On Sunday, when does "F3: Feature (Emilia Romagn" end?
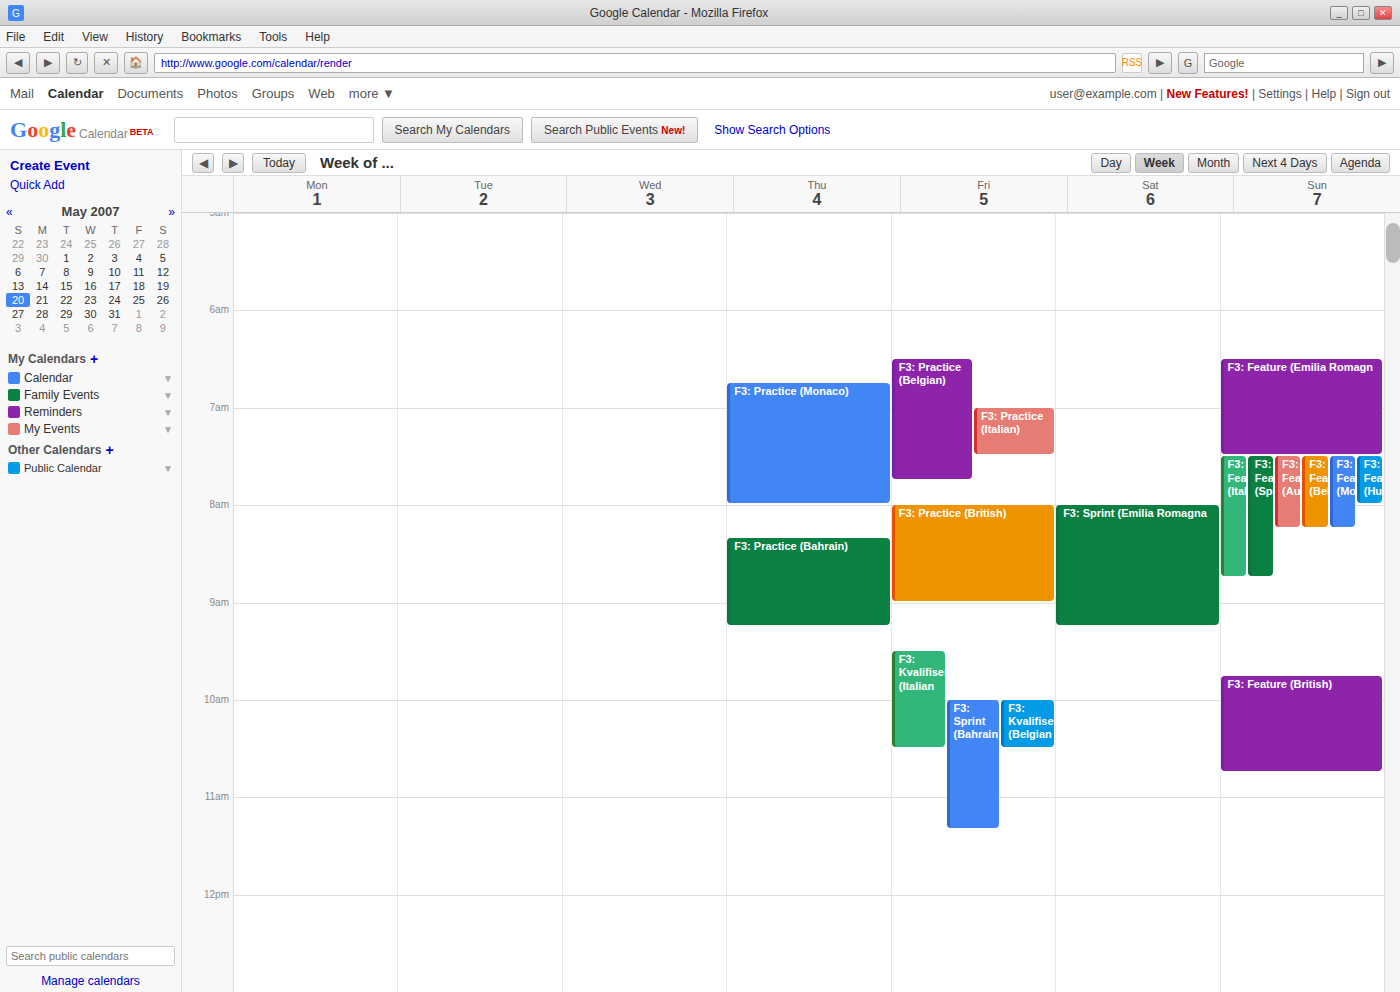
7:30 AM